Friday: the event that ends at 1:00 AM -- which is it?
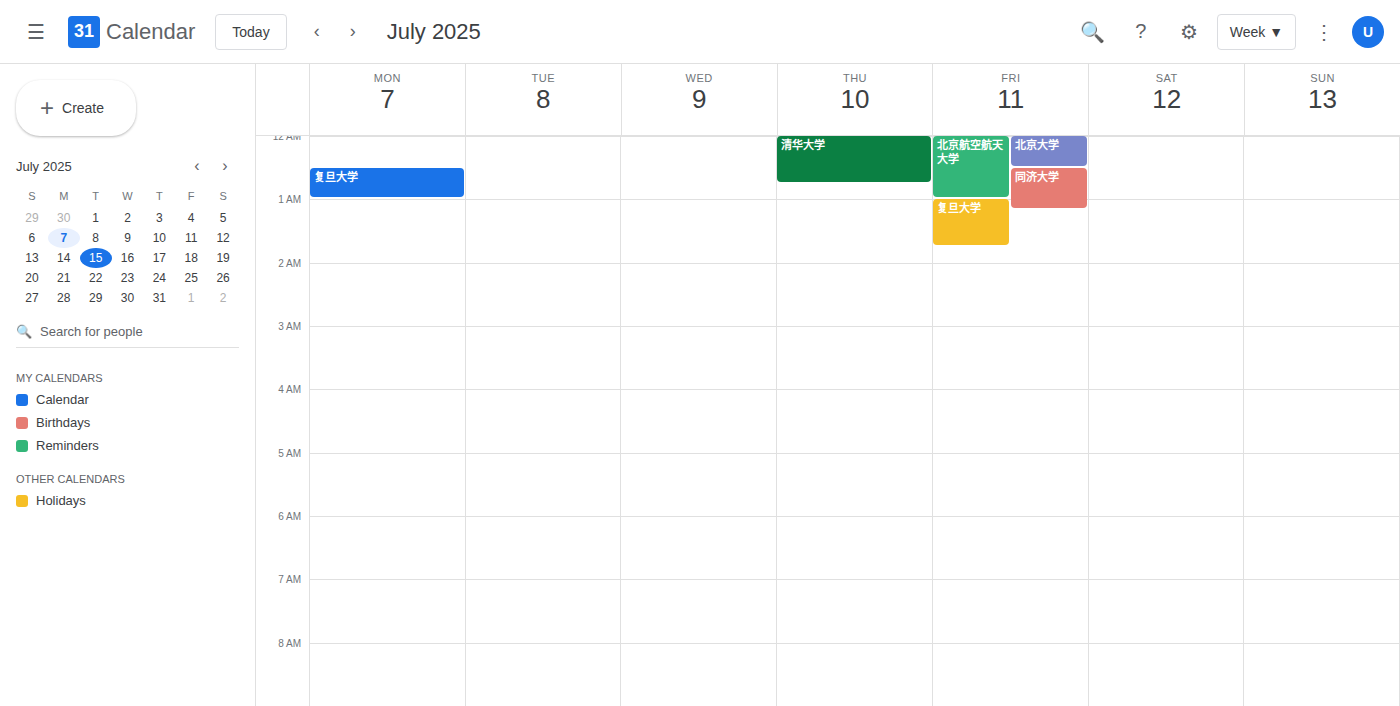
"北京航空航天大学"